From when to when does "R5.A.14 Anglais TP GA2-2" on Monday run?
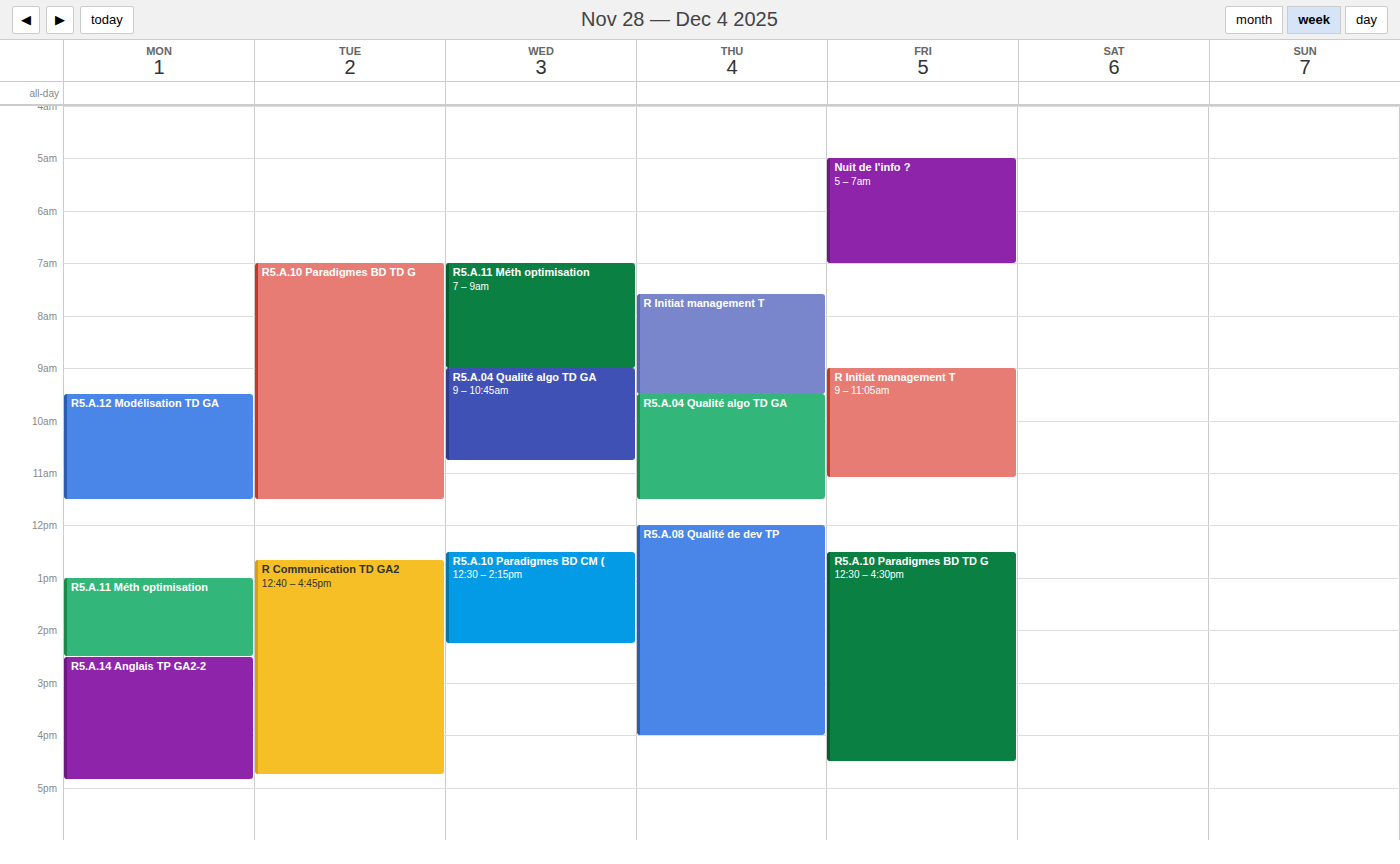
2:30 PM to 4:50 PM